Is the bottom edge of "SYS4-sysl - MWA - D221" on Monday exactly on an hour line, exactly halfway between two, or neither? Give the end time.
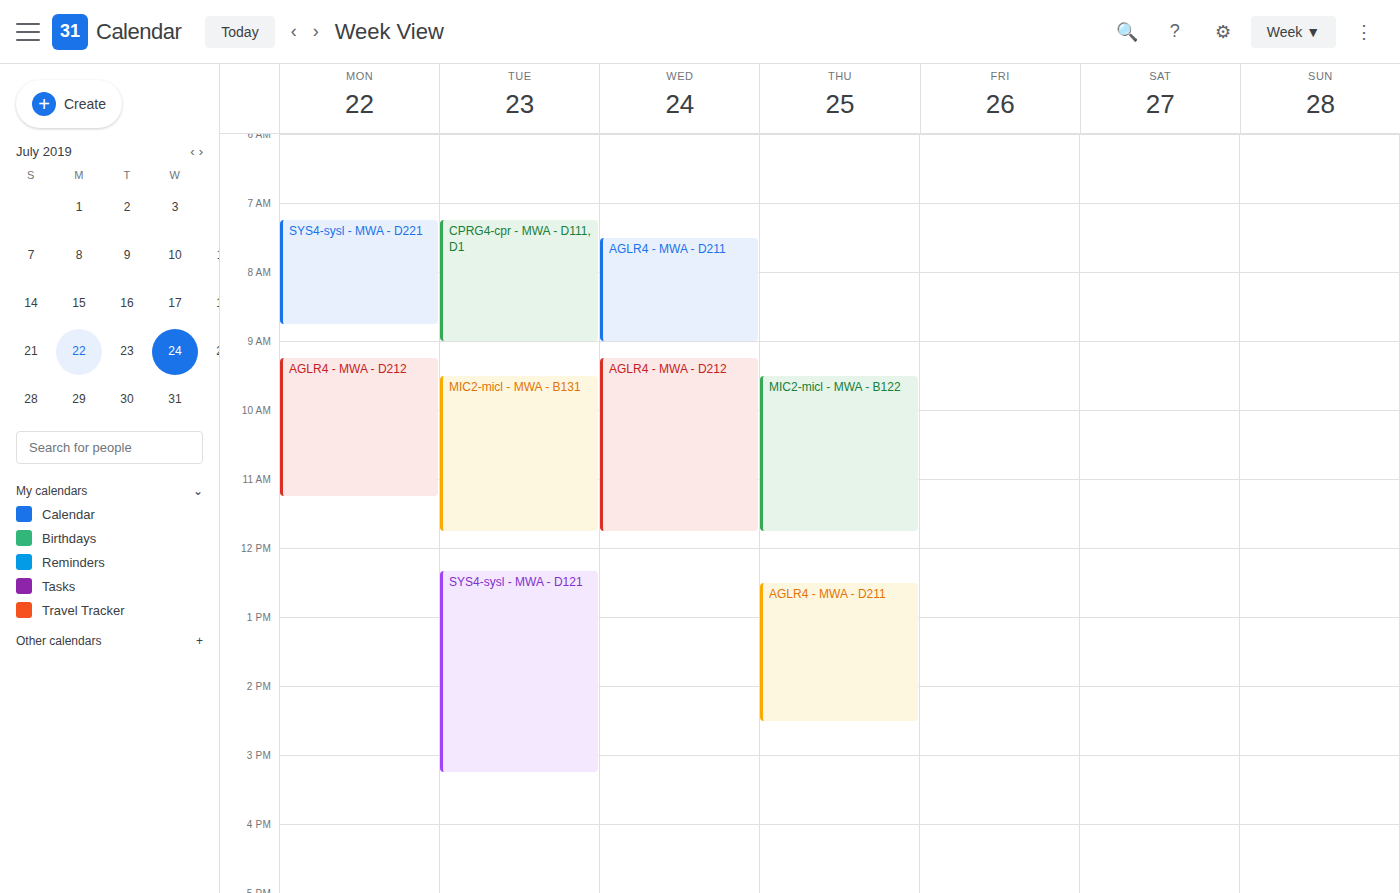
8:45 AM -- neither: three quarters of the way from the 8 AM line to the 9 AM line.